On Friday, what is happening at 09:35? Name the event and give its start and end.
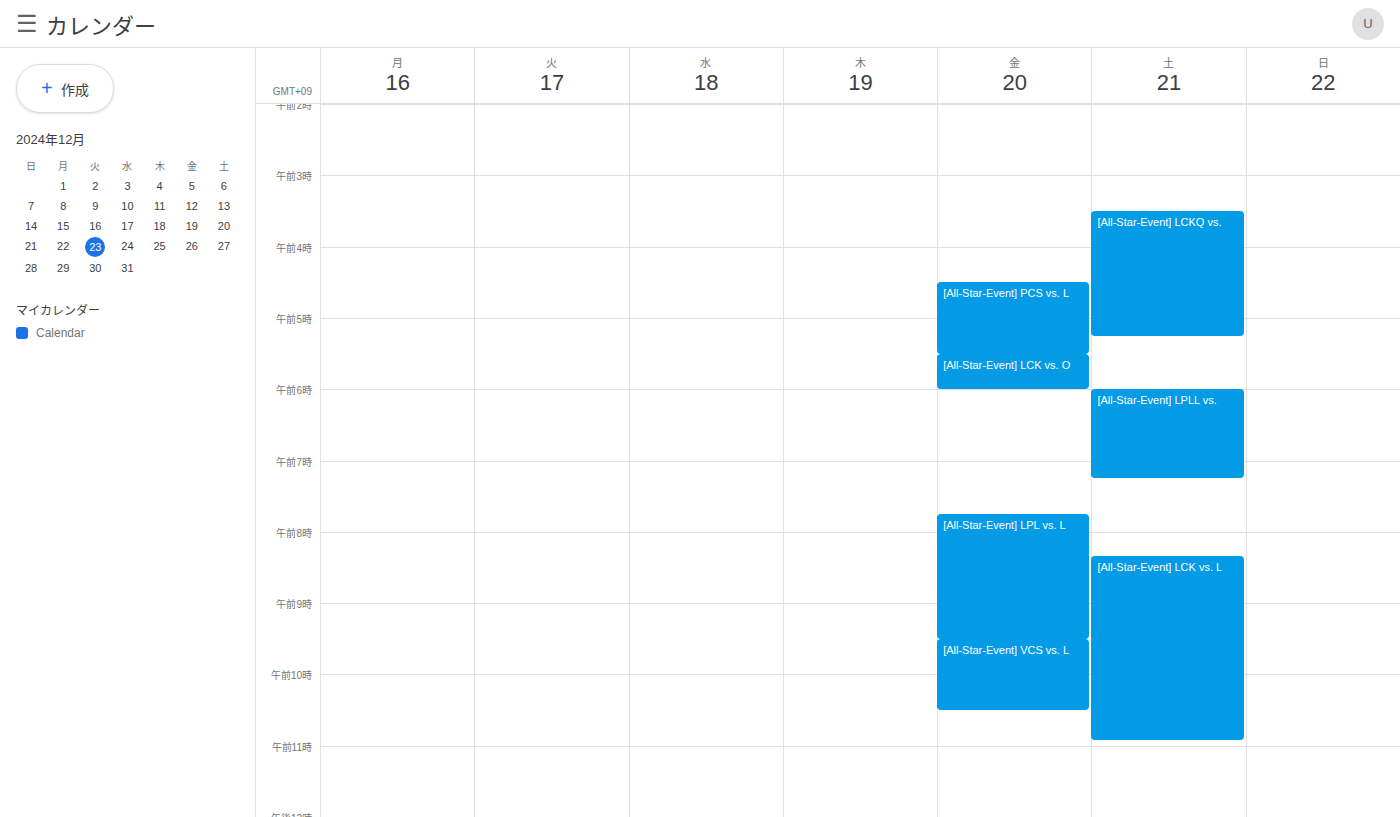
"[All-Star-Event] VCS vs. L", 09:30 to 10:30